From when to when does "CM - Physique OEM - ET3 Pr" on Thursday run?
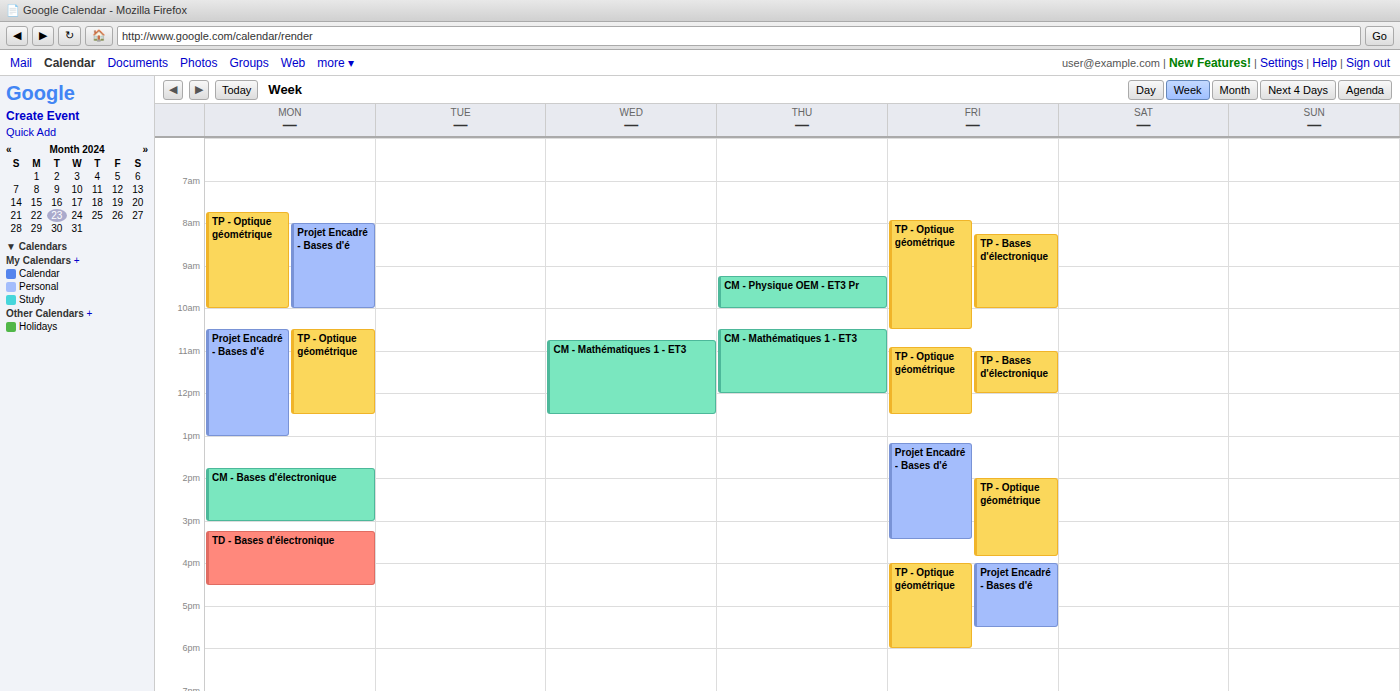
9:15 AM to 10:00 AM